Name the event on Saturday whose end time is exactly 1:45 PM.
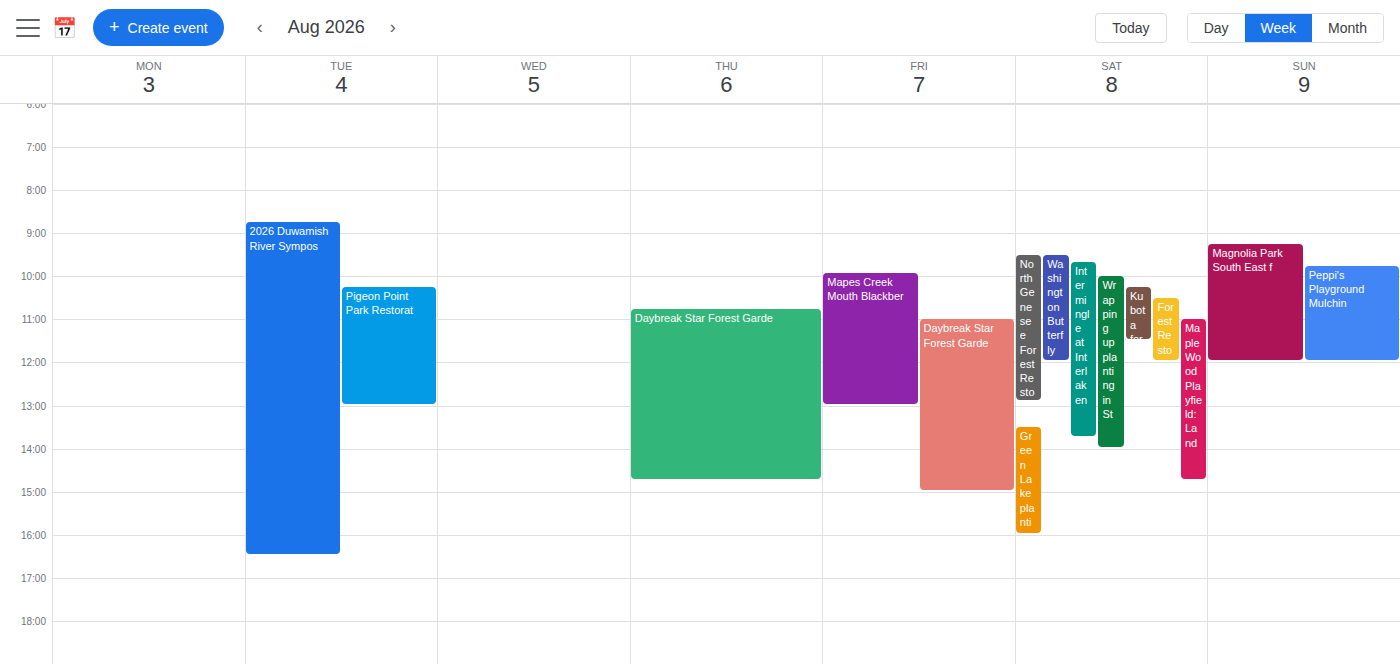
"Intermingle at Interlaken"